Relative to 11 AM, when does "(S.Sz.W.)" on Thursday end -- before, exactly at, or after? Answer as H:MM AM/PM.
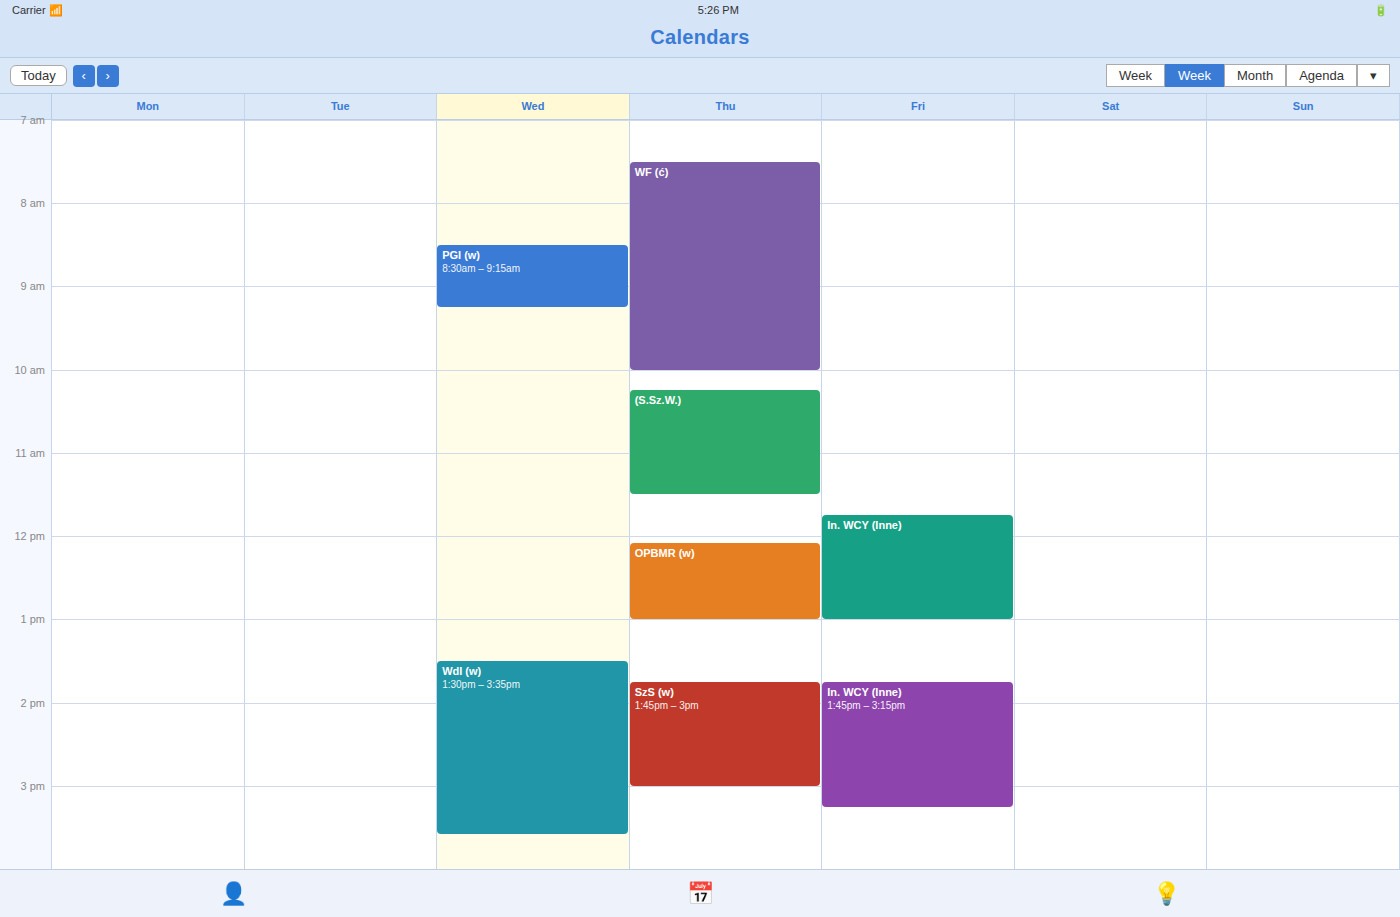
11:30 AM -- after 11 AM, 30 minutes below the 11 AM line.